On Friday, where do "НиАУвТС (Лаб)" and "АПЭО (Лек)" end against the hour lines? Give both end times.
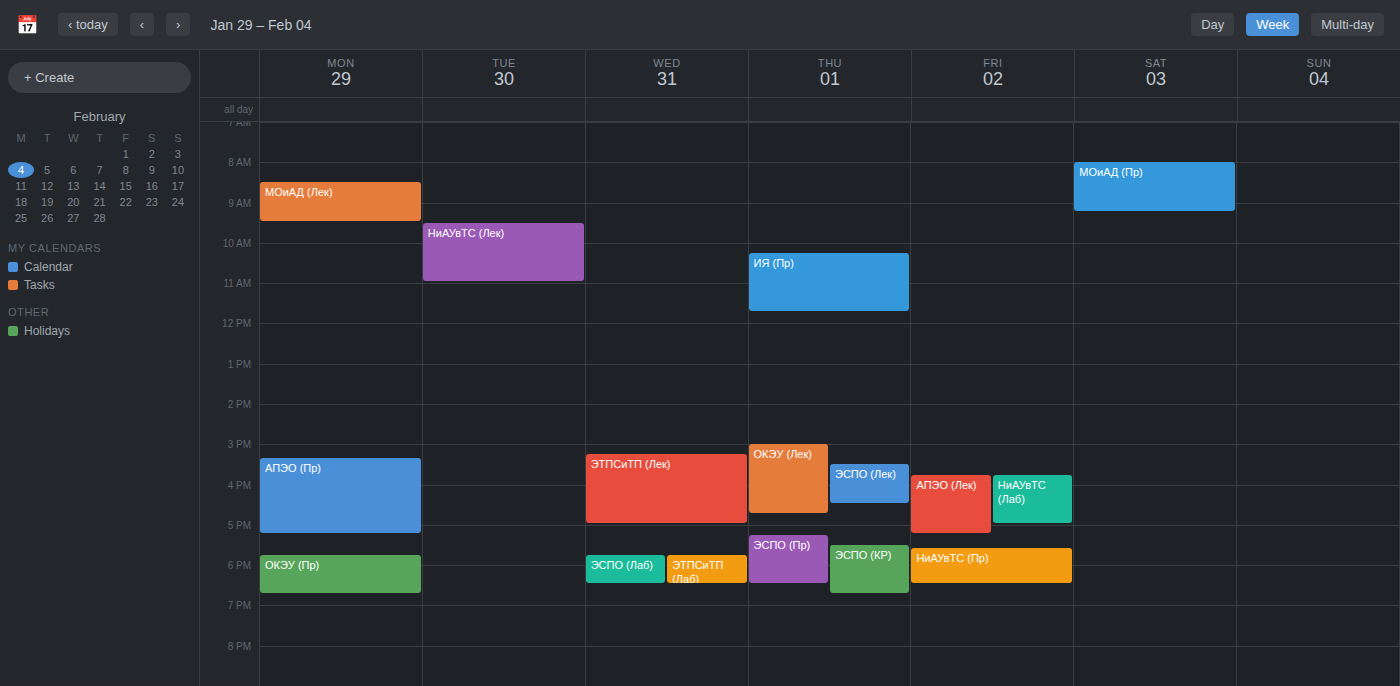
"НиАУвТС (Лаб)": 17:00, exactly on the 17:00 line. "АПЭО (Лек)": 17:15, neither: a quarter of the way from the 17:00 line to the 18:00 line.